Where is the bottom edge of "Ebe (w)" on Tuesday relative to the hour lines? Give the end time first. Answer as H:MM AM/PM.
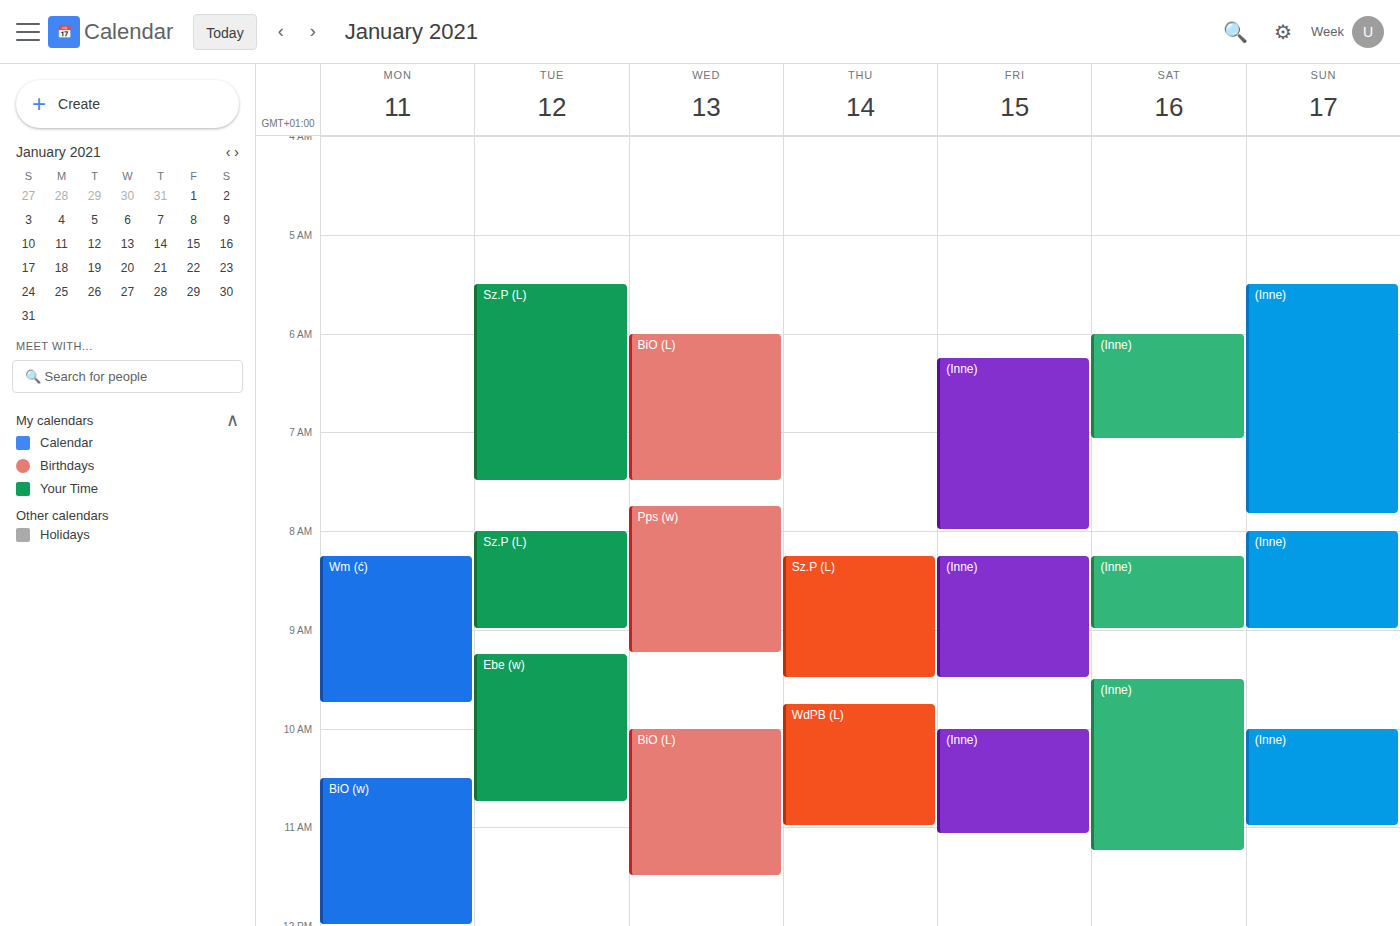
10:45 AM -- neither: three quarters of the way from the 10 AM line to the 11 AM line.